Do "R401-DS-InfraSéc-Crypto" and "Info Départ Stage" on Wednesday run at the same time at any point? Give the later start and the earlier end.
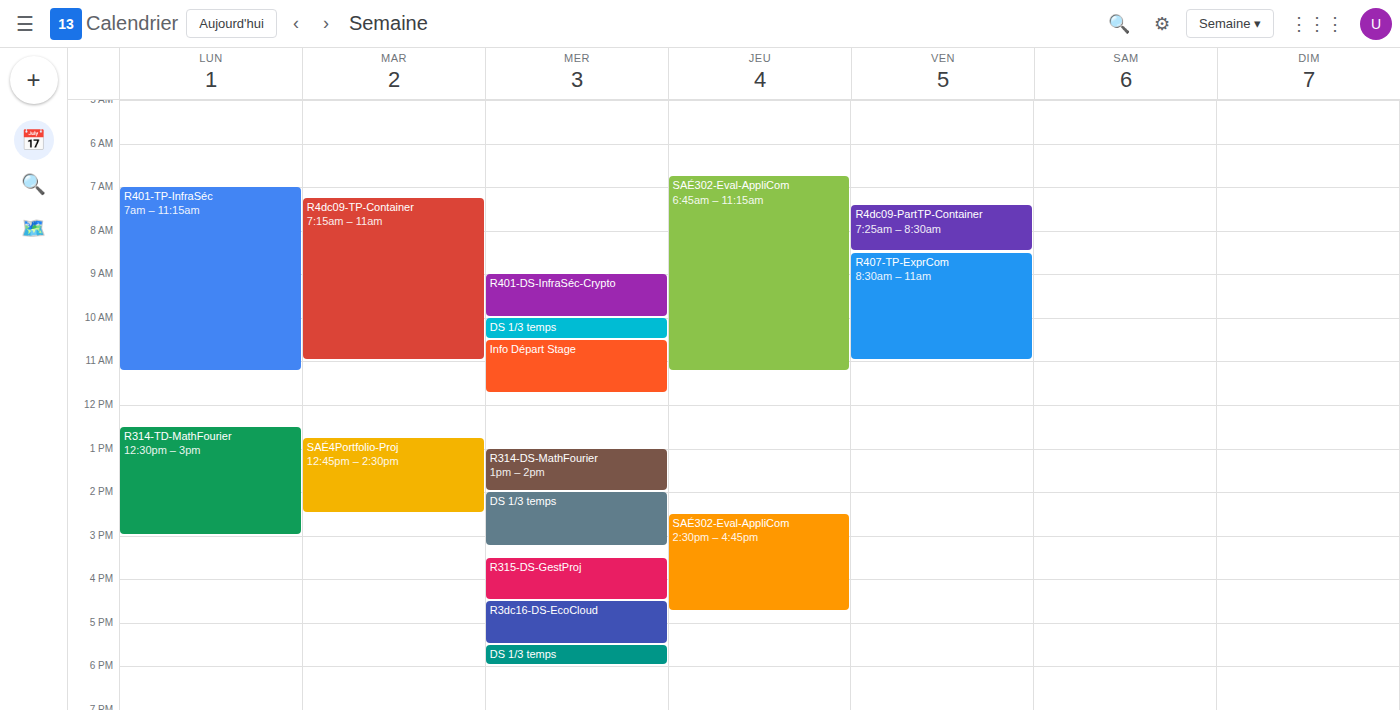
"R401-DS-InfraSéc-Crypto" ends at 10:00 AM and "Info Départ Stage" starts at 10:30 AM -- no overlap.